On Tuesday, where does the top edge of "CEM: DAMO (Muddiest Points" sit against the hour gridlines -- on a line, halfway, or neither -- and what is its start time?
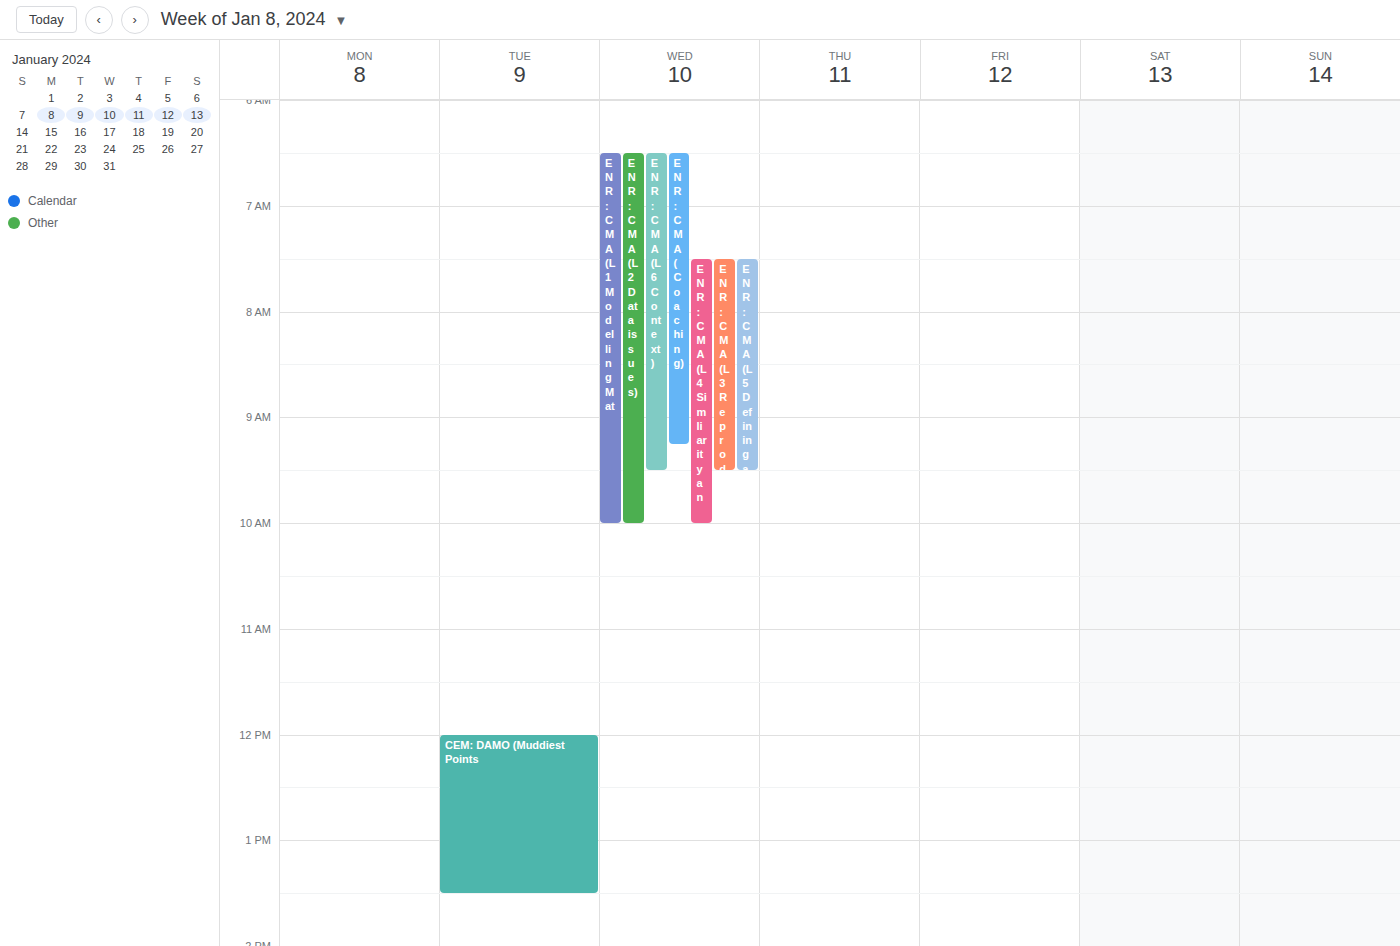
12:00 PM -- exactly on the 12 PM line.